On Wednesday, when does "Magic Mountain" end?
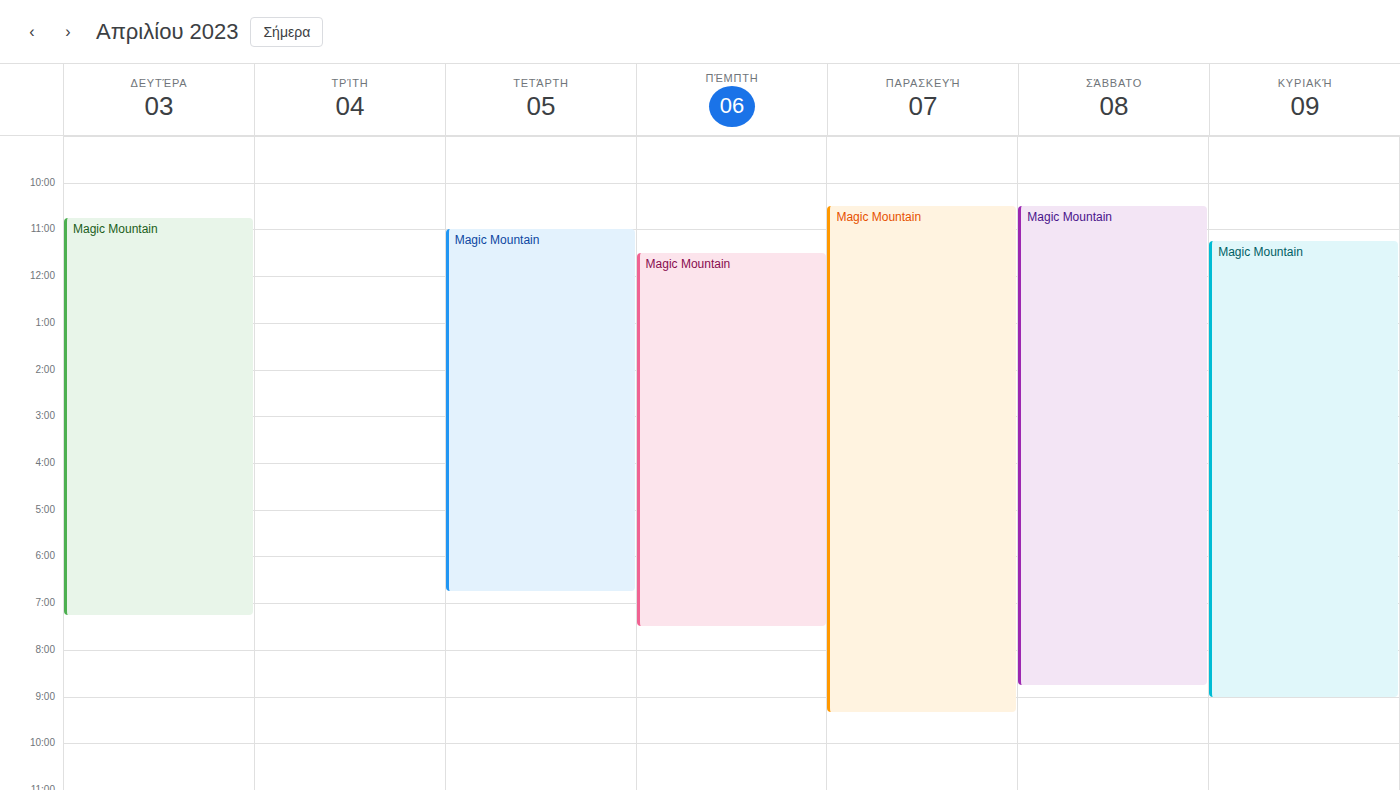
6:45 PM